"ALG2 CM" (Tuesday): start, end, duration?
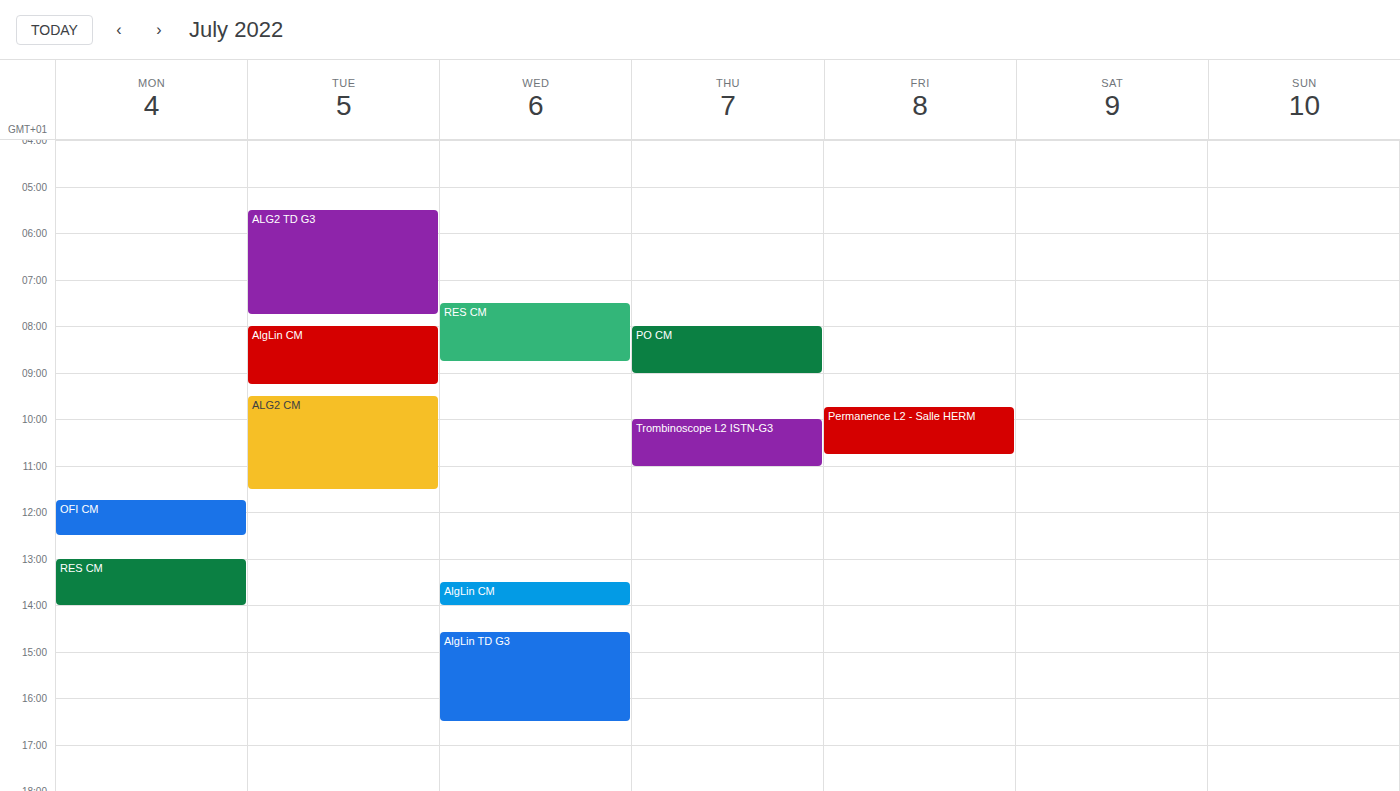
9:30 AM to 11:30 AM, 2 hours